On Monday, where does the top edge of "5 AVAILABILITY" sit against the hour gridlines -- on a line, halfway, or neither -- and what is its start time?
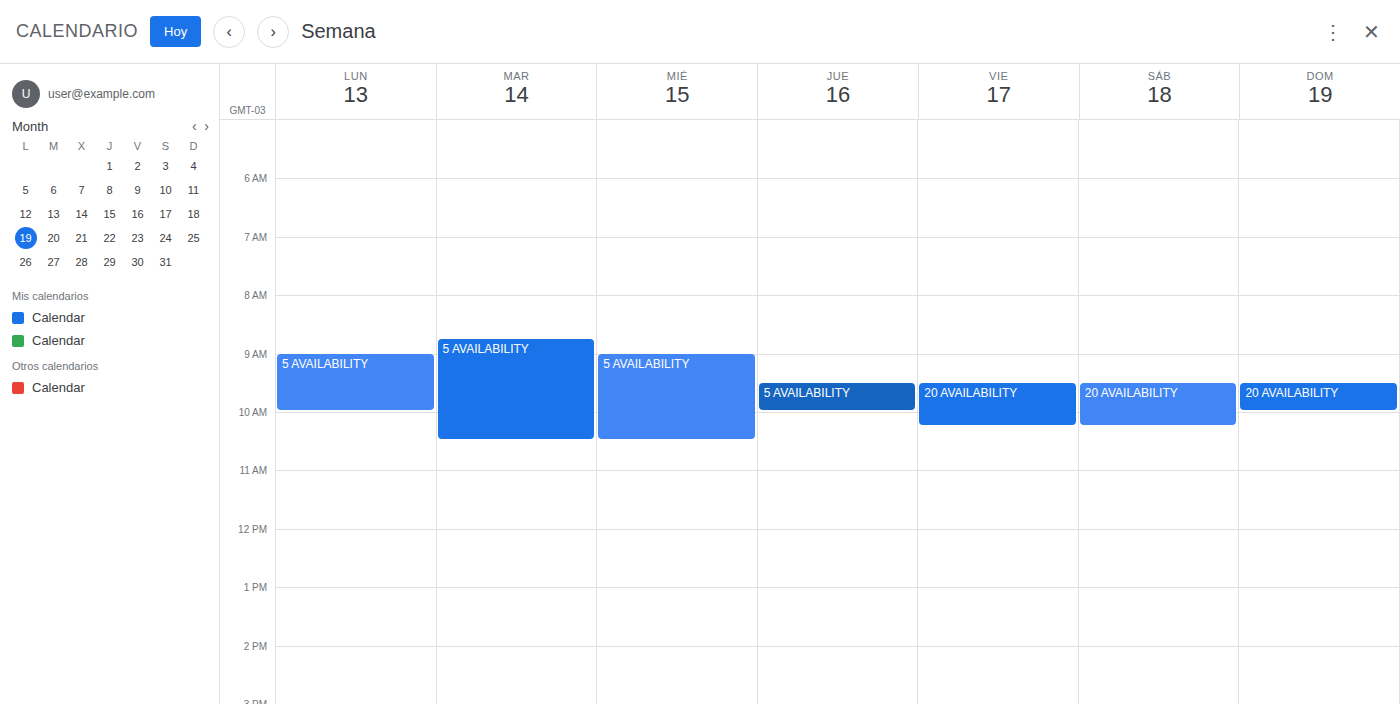
9:00 AM -- exactly on the 9 AM line.